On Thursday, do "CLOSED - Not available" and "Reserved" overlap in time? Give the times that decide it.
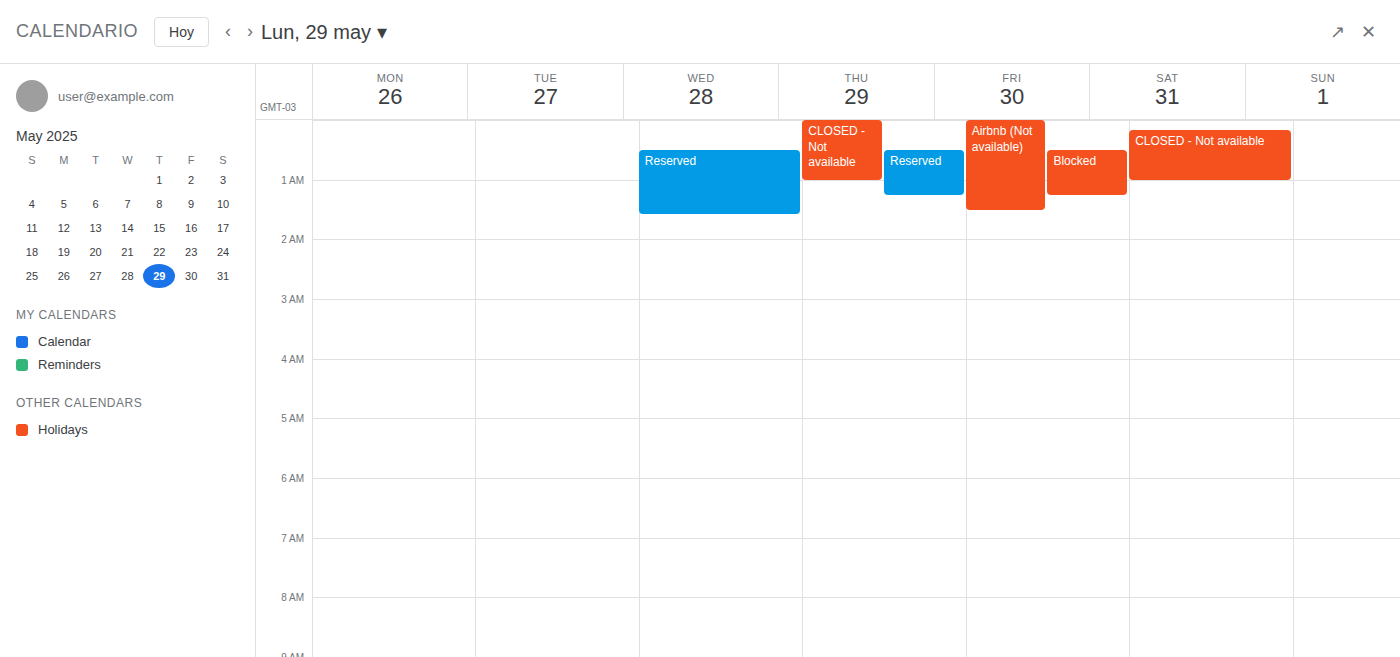
"Reserved" starts at 12:30 AM, before "CLOSED - Not available" ends at 1:00 AM -- they overlap.